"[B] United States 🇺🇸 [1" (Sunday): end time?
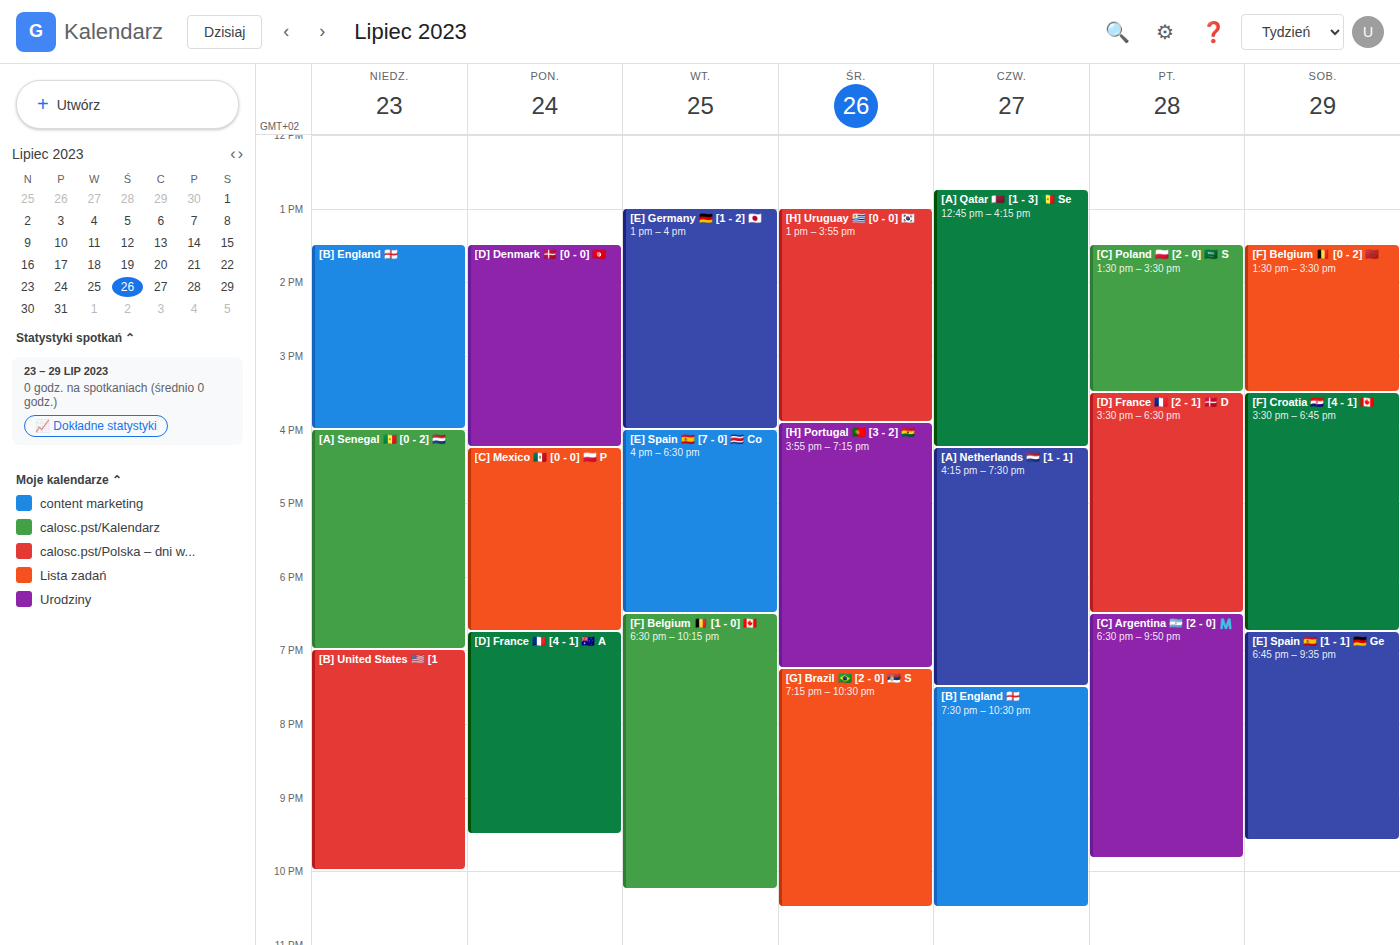
10:00 PM